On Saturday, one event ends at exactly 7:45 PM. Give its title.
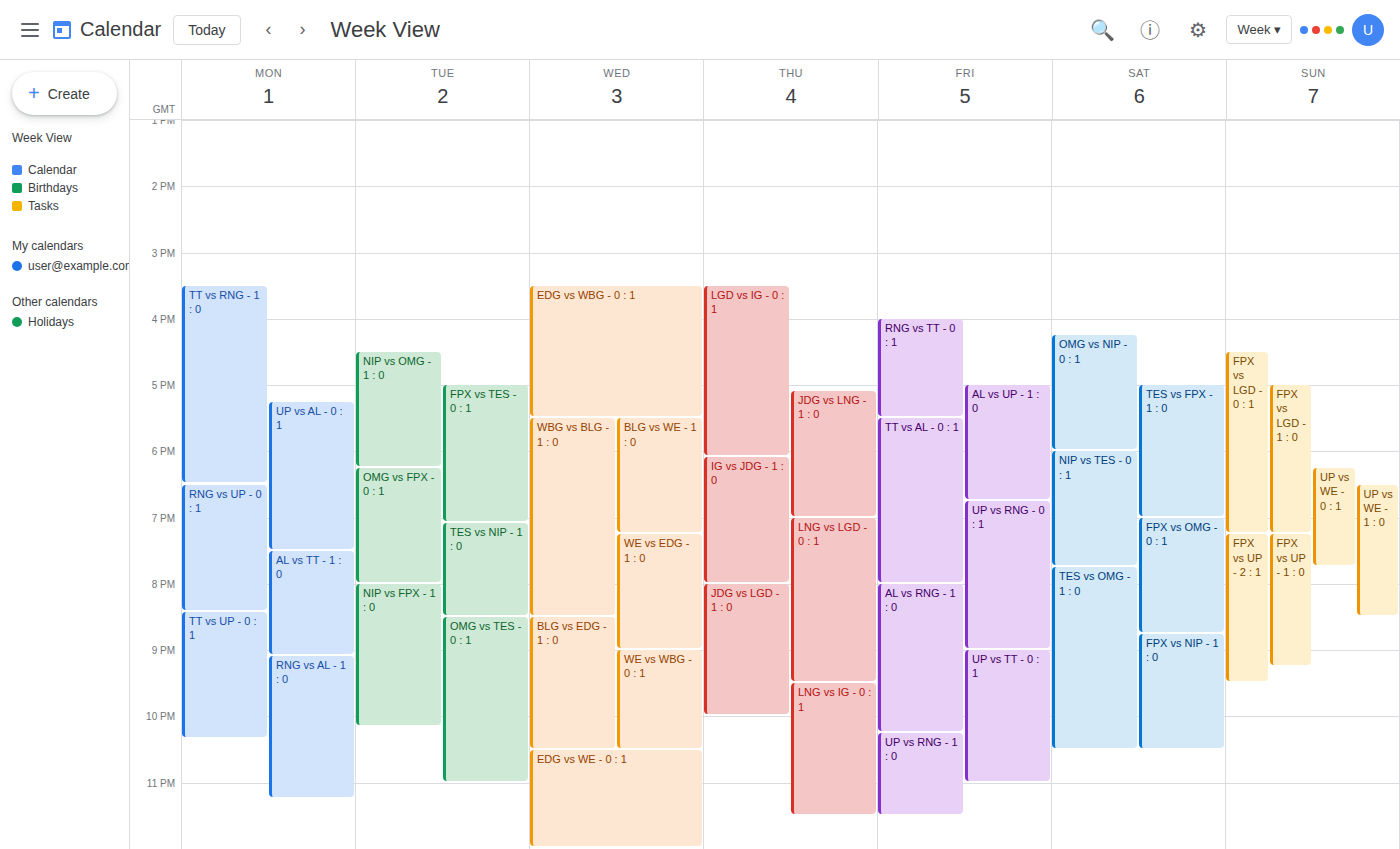
"NIP vs TES - 0 : 1"